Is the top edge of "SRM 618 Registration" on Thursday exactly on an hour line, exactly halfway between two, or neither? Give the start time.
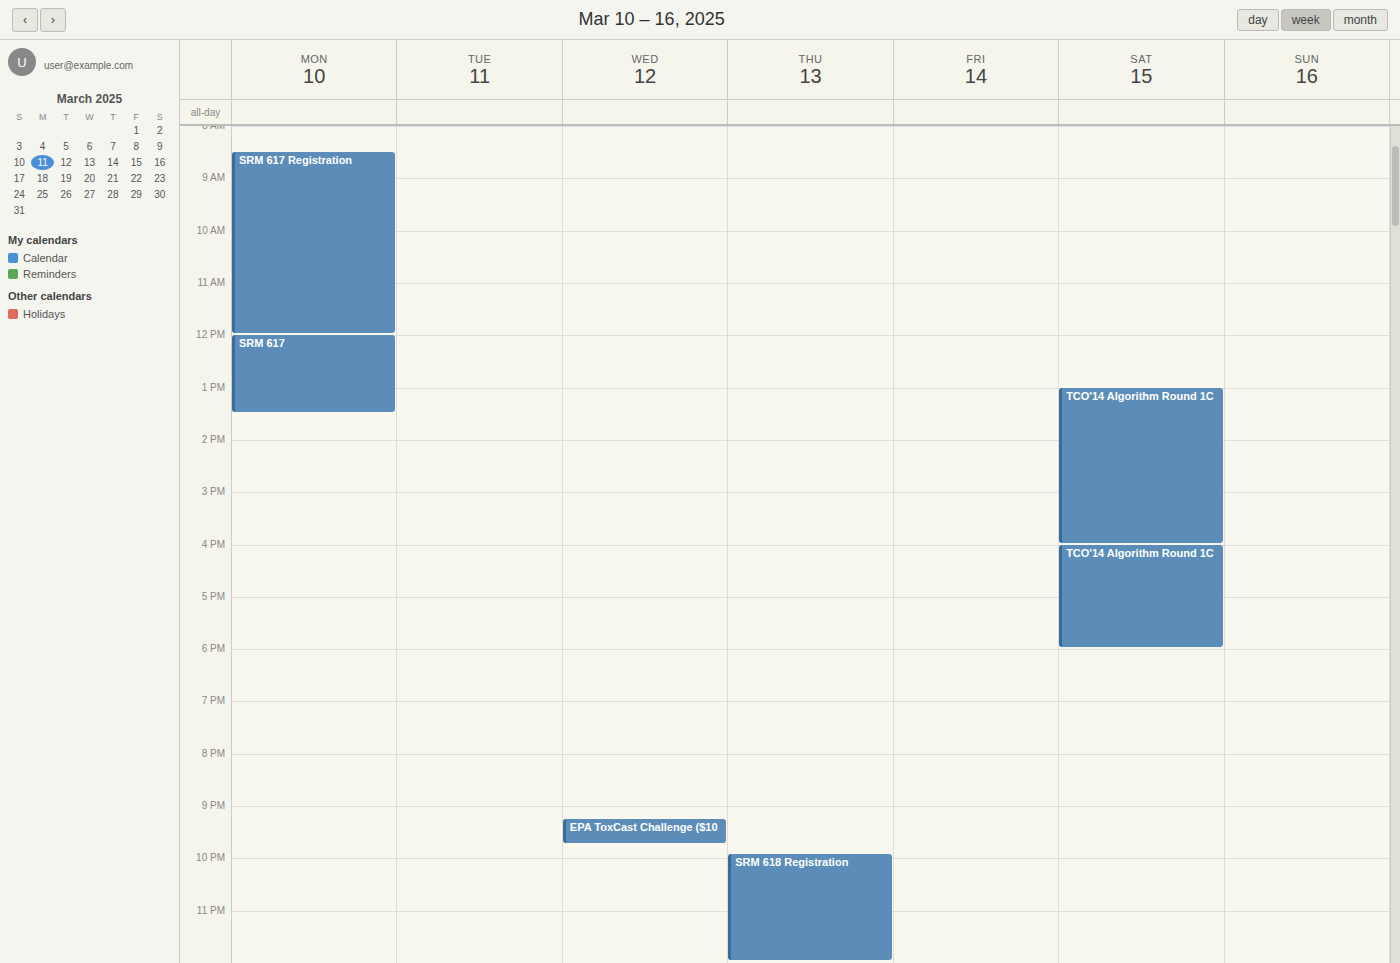
9:55 PM -- neither: 55 minutes below the 9 PM line and 5 minutes above the 10 PM line.